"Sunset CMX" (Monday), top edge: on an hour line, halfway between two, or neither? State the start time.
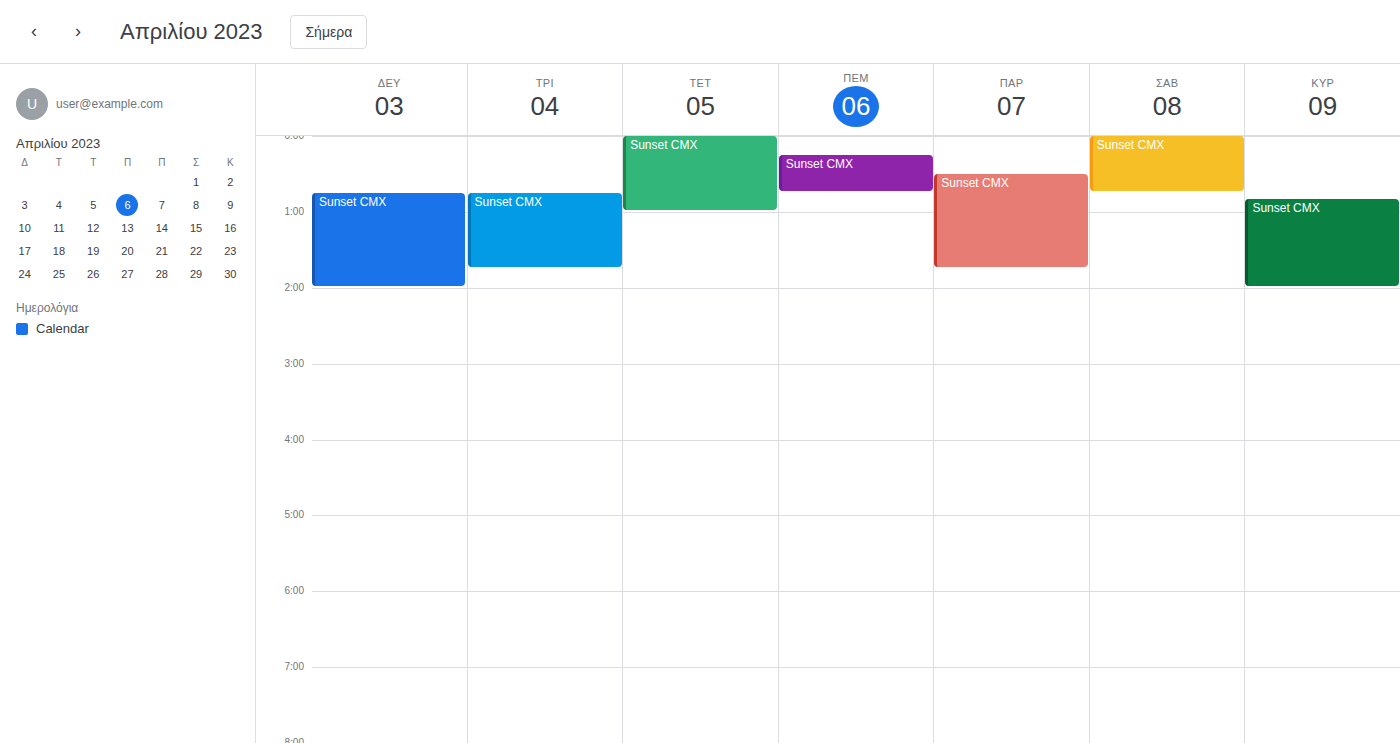
12:45 AM -- neither: three quarters of the way from the 12 AM line to the 1 AM line.